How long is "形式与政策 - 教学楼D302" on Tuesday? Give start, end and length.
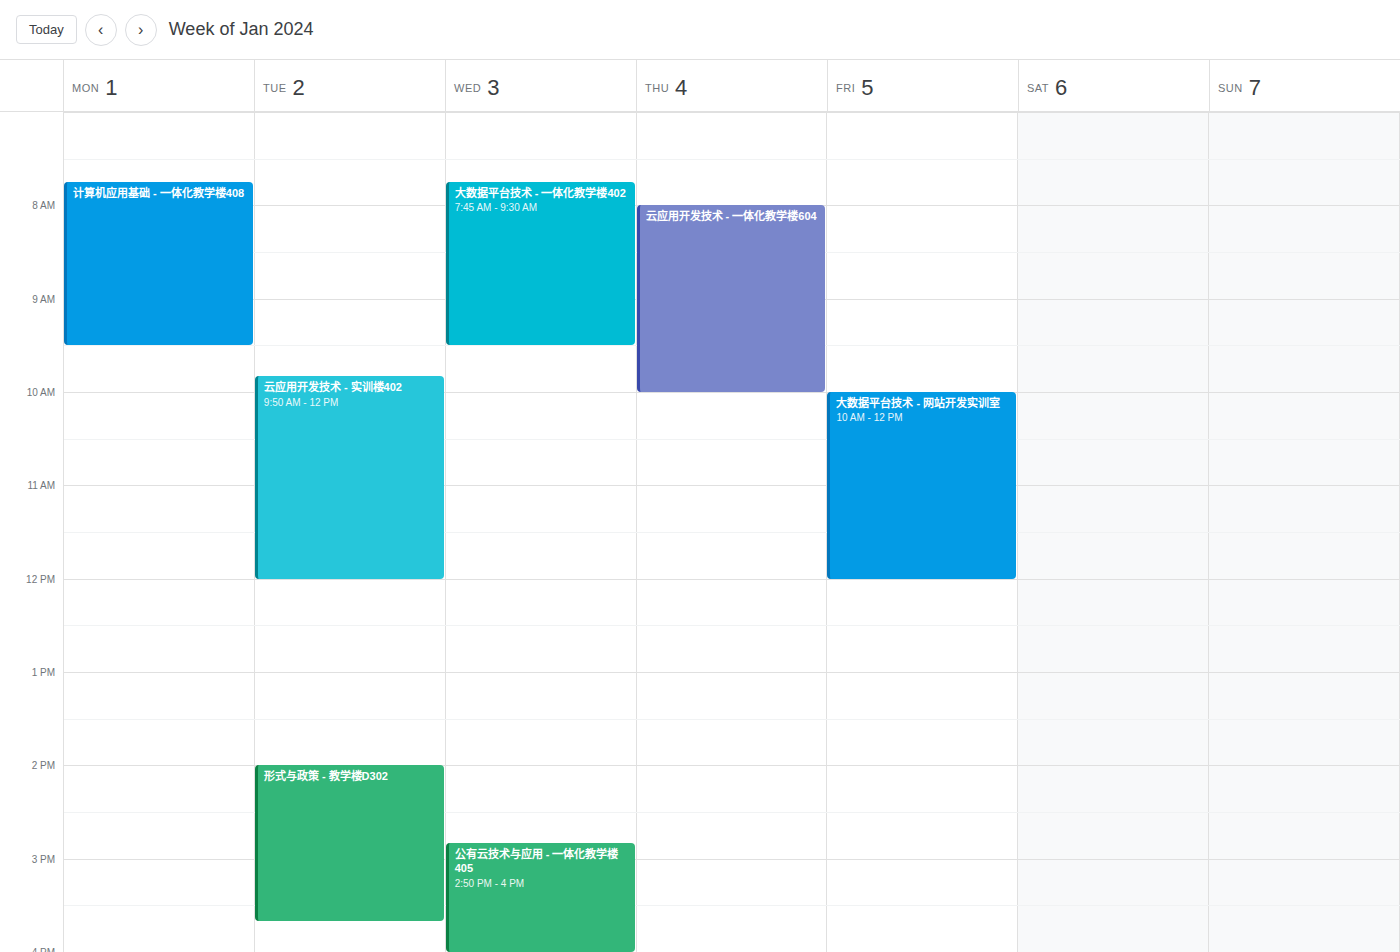
2:00 PM to 3:40 PM, 1 hour 40 minutes